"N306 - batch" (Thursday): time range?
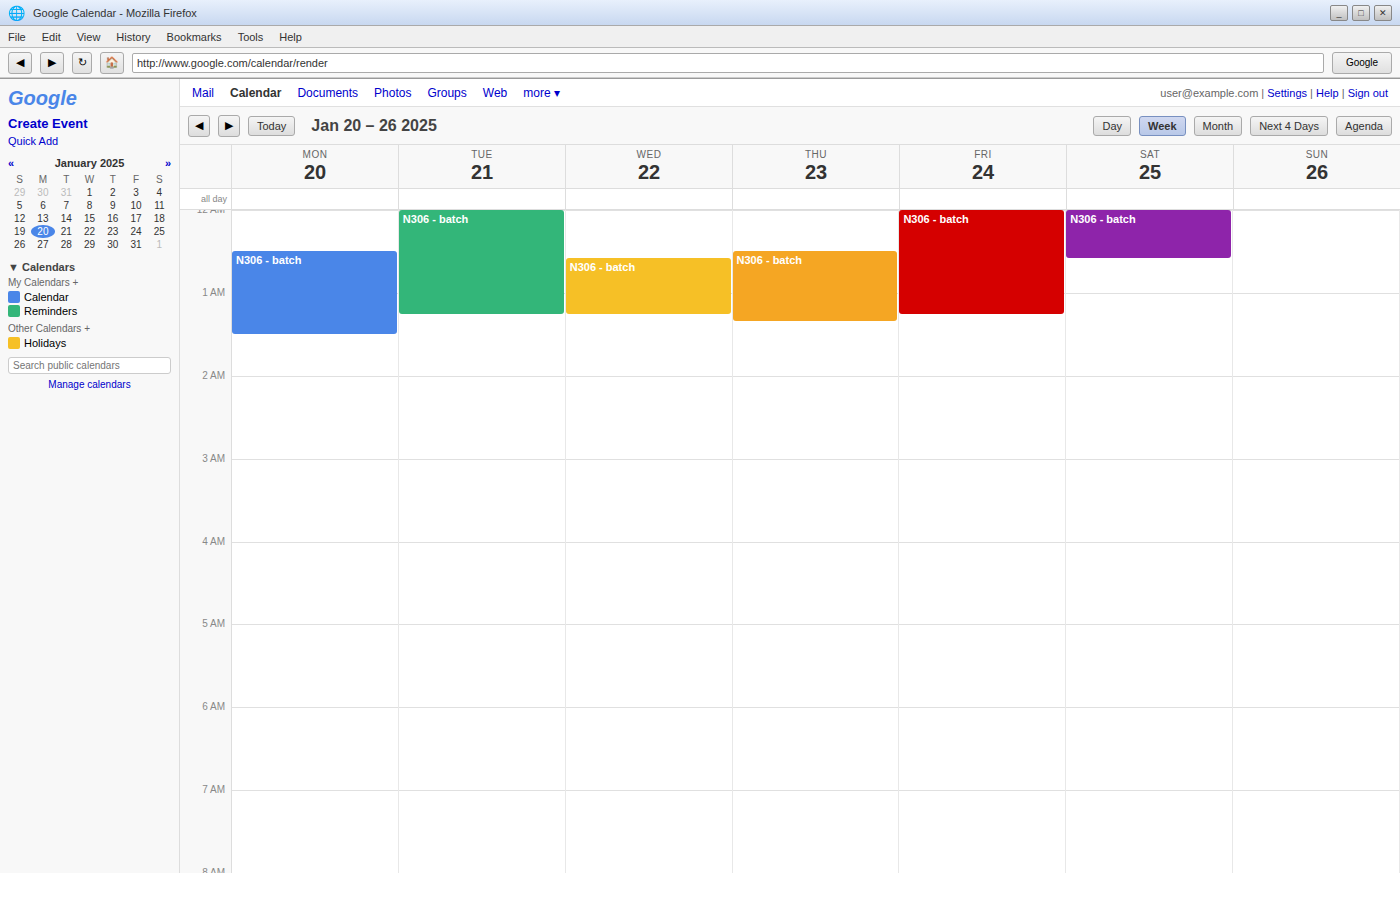
12:30 AM to 1:20 AM